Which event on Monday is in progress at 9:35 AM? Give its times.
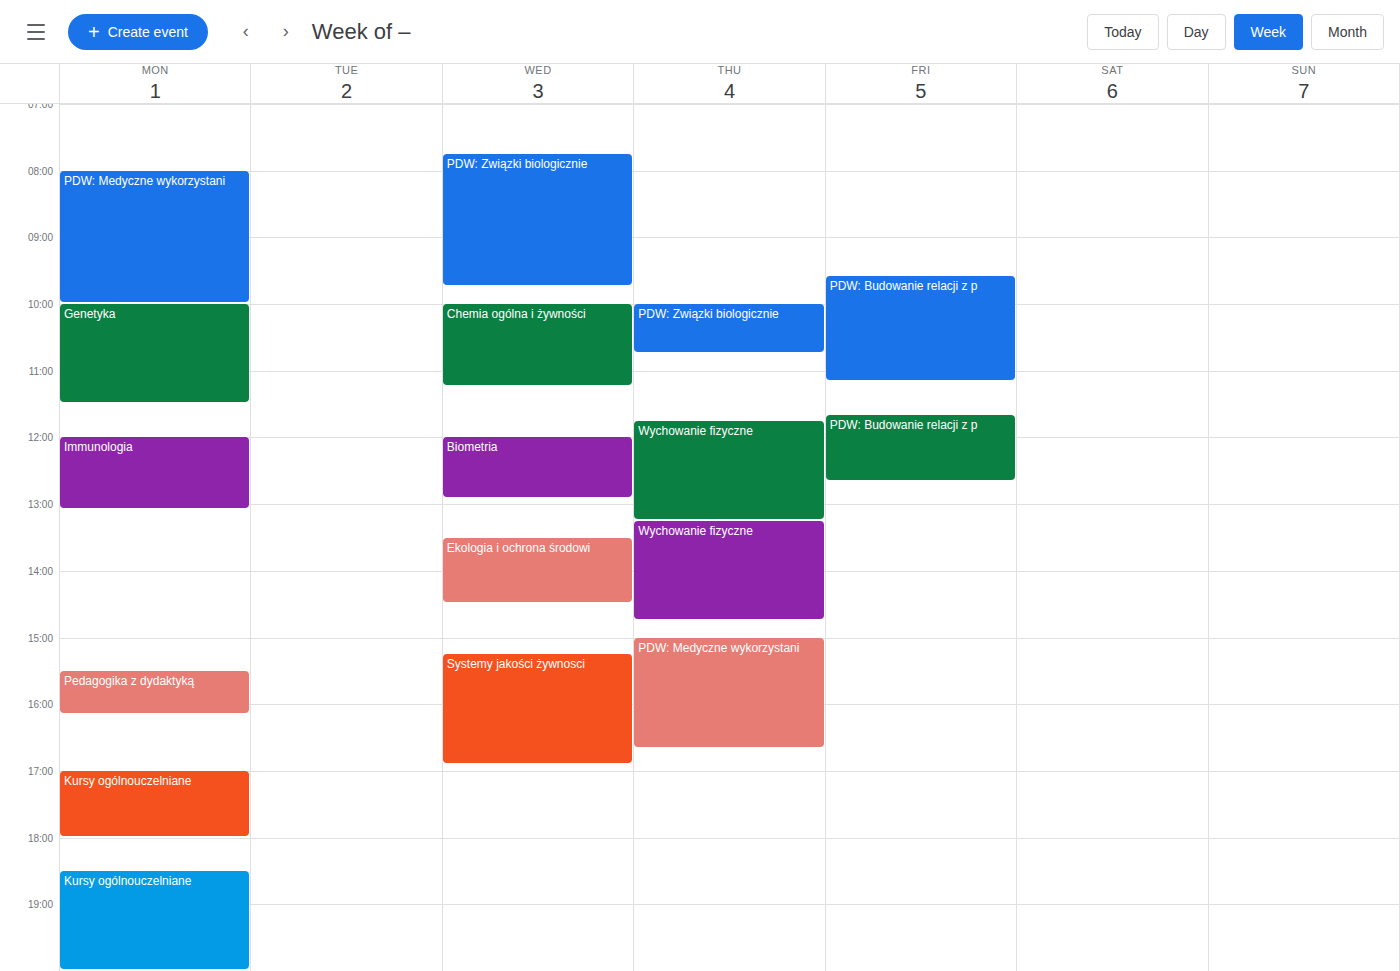
"PDW: Medyczne wykorzystani", 8:00 AM to 10:00 AM